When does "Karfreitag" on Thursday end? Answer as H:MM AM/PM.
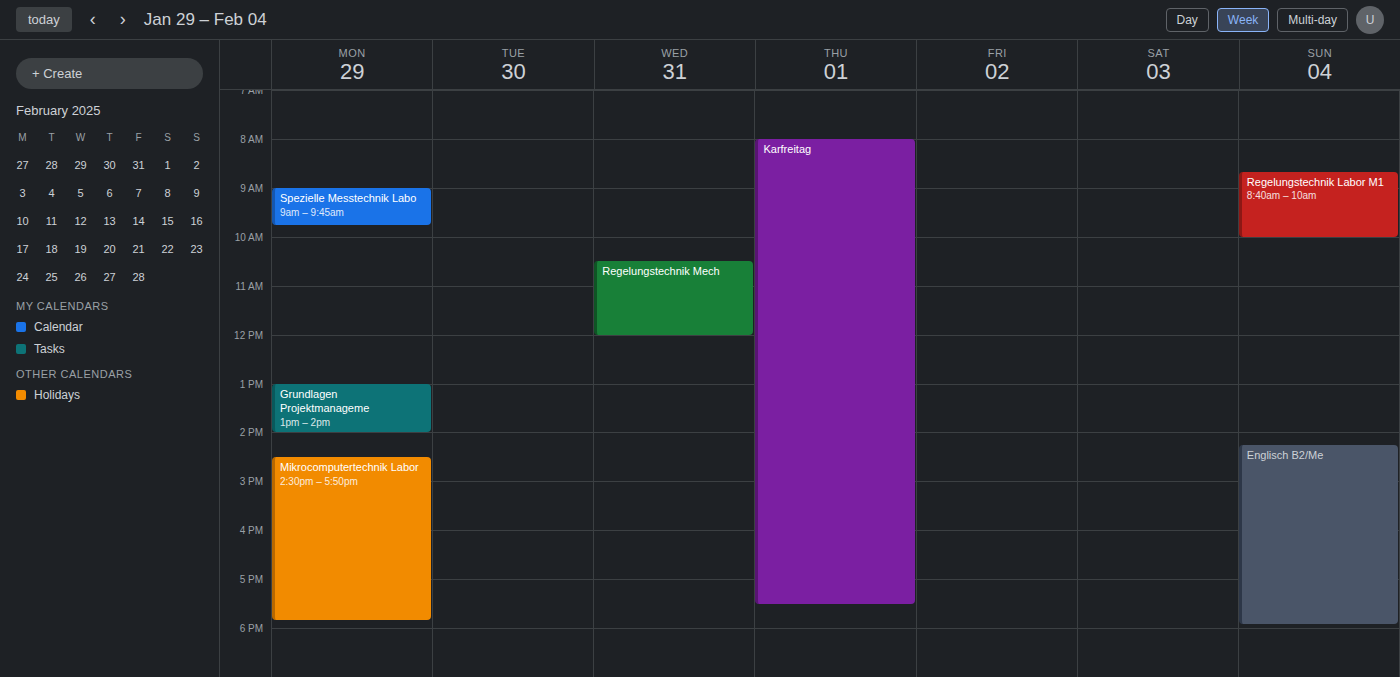
5:30 PM